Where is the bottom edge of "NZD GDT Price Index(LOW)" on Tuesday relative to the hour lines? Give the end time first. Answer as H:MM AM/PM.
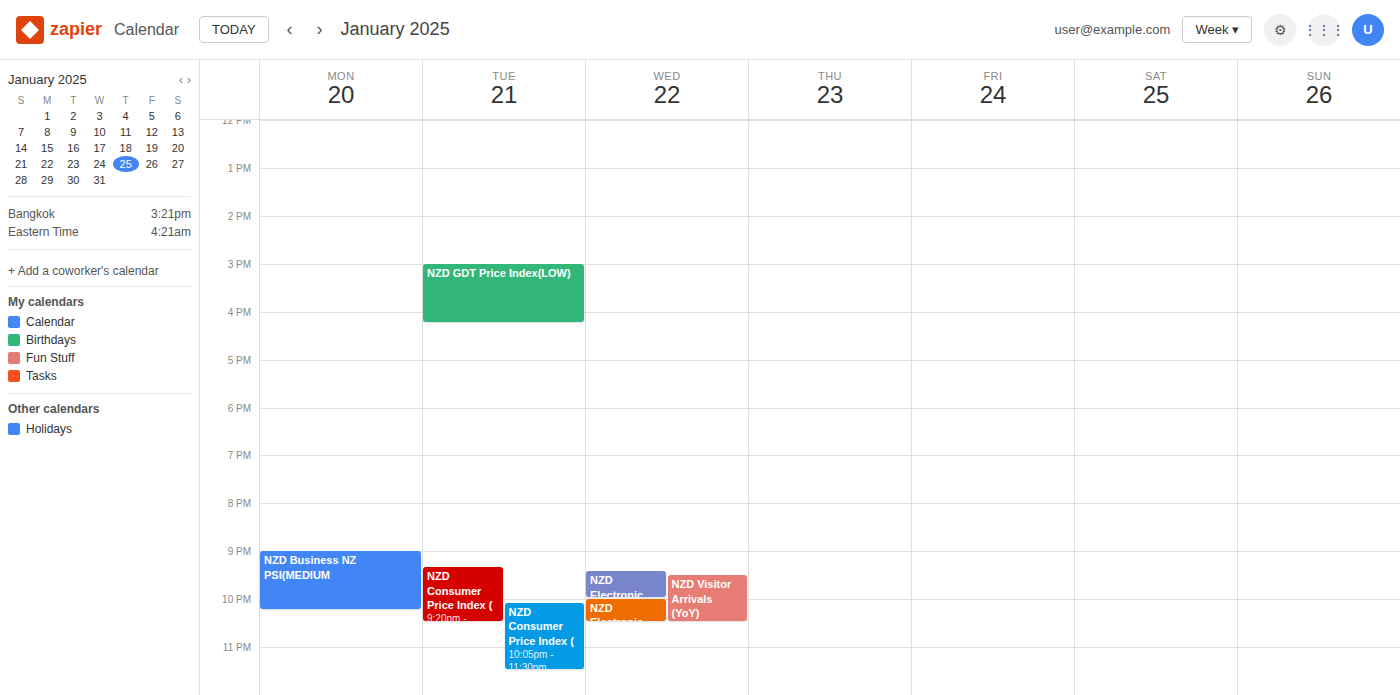
4:15 PM -- neither: a quarter of the way from the 4 PM line to the 5 PM line.